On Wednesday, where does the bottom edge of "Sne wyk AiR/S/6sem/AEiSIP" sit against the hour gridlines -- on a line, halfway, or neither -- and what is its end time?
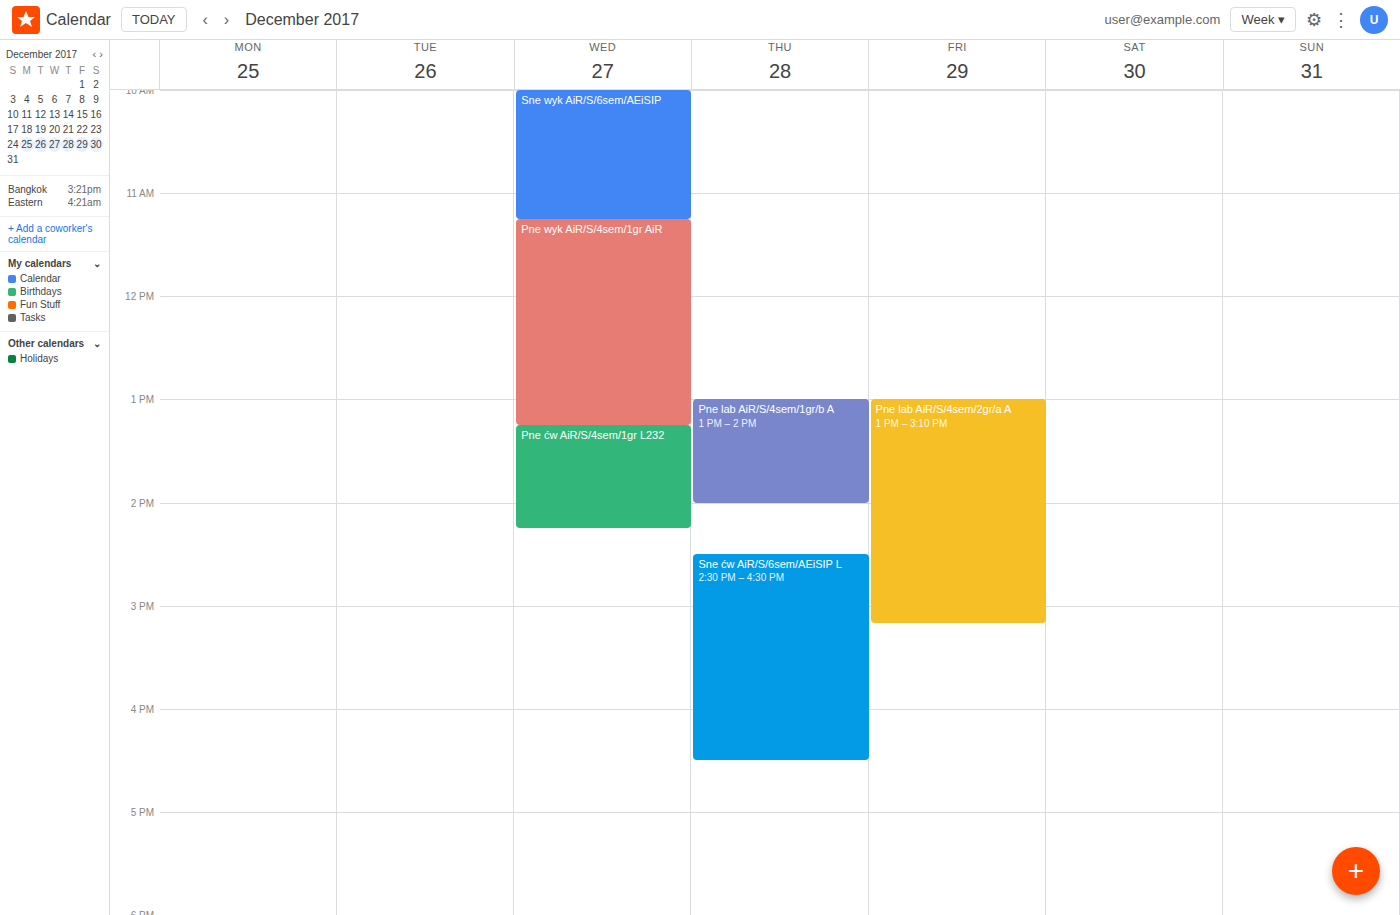
11:15 -- neither: a quarter of the way from the 11:00 line to the 12:00 line.